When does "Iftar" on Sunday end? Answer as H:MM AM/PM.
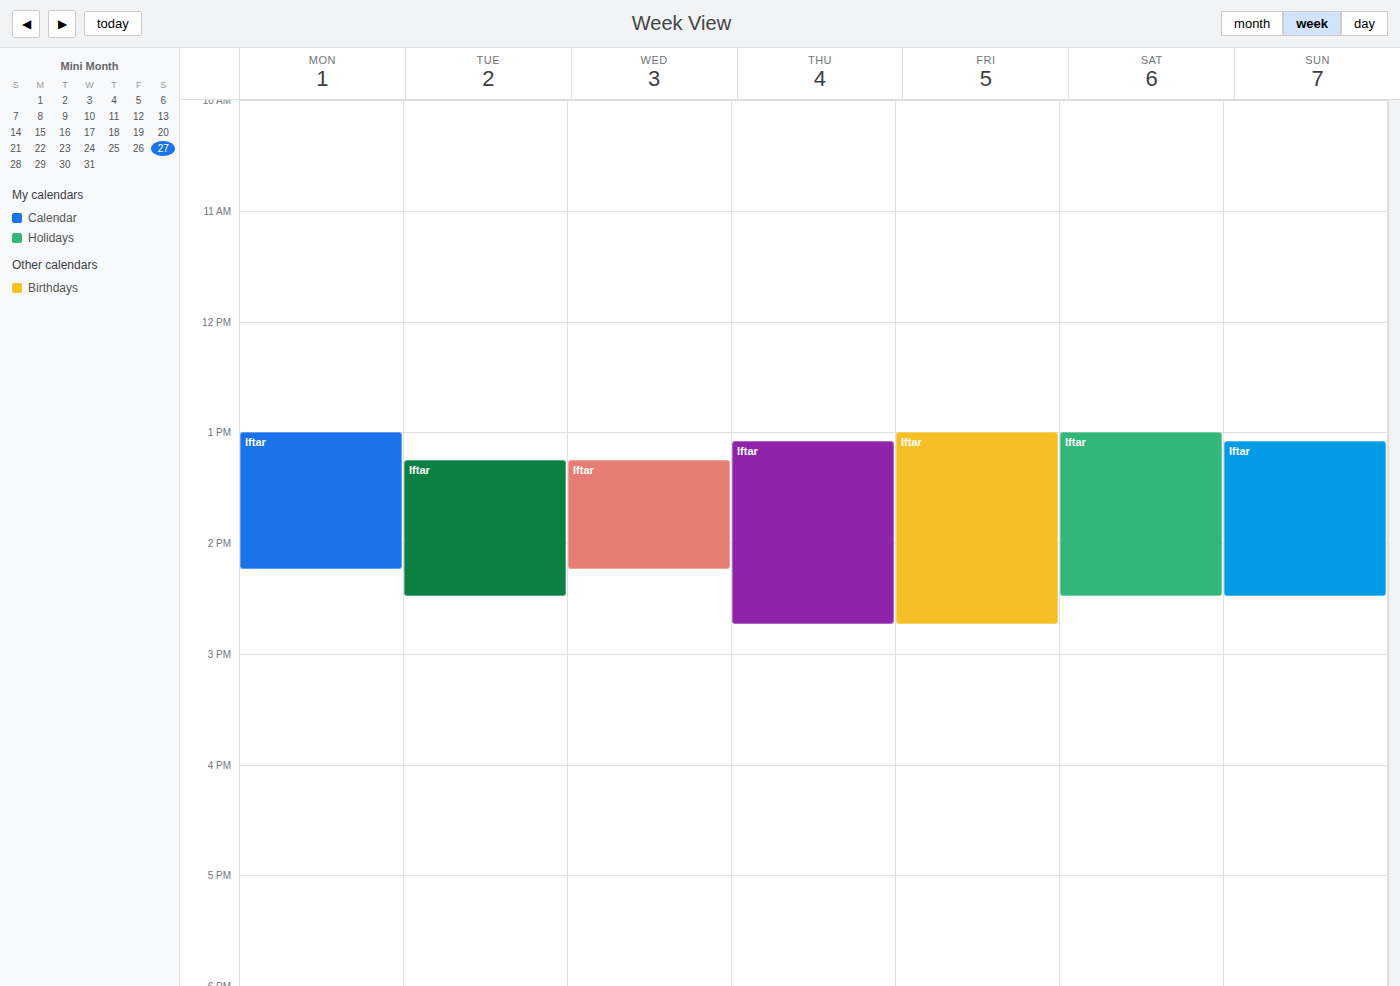
2:30 PM